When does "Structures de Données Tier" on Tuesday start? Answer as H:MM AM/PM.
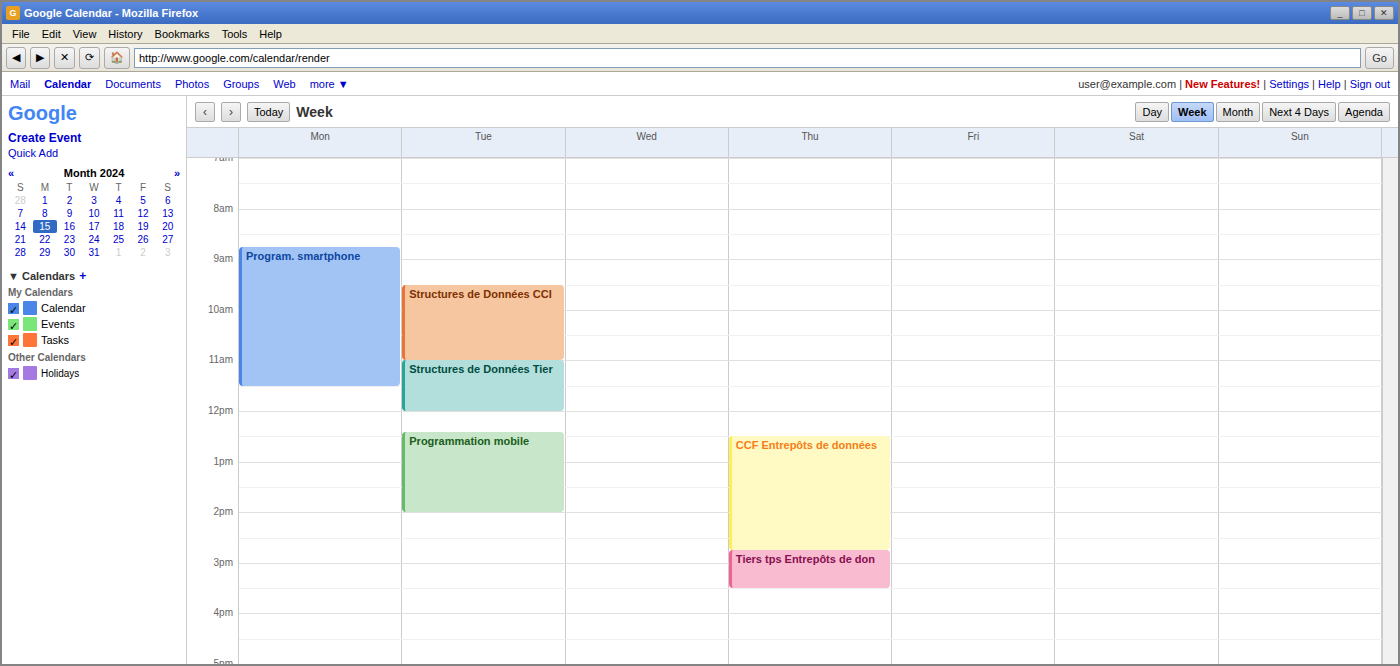
11:00 AM